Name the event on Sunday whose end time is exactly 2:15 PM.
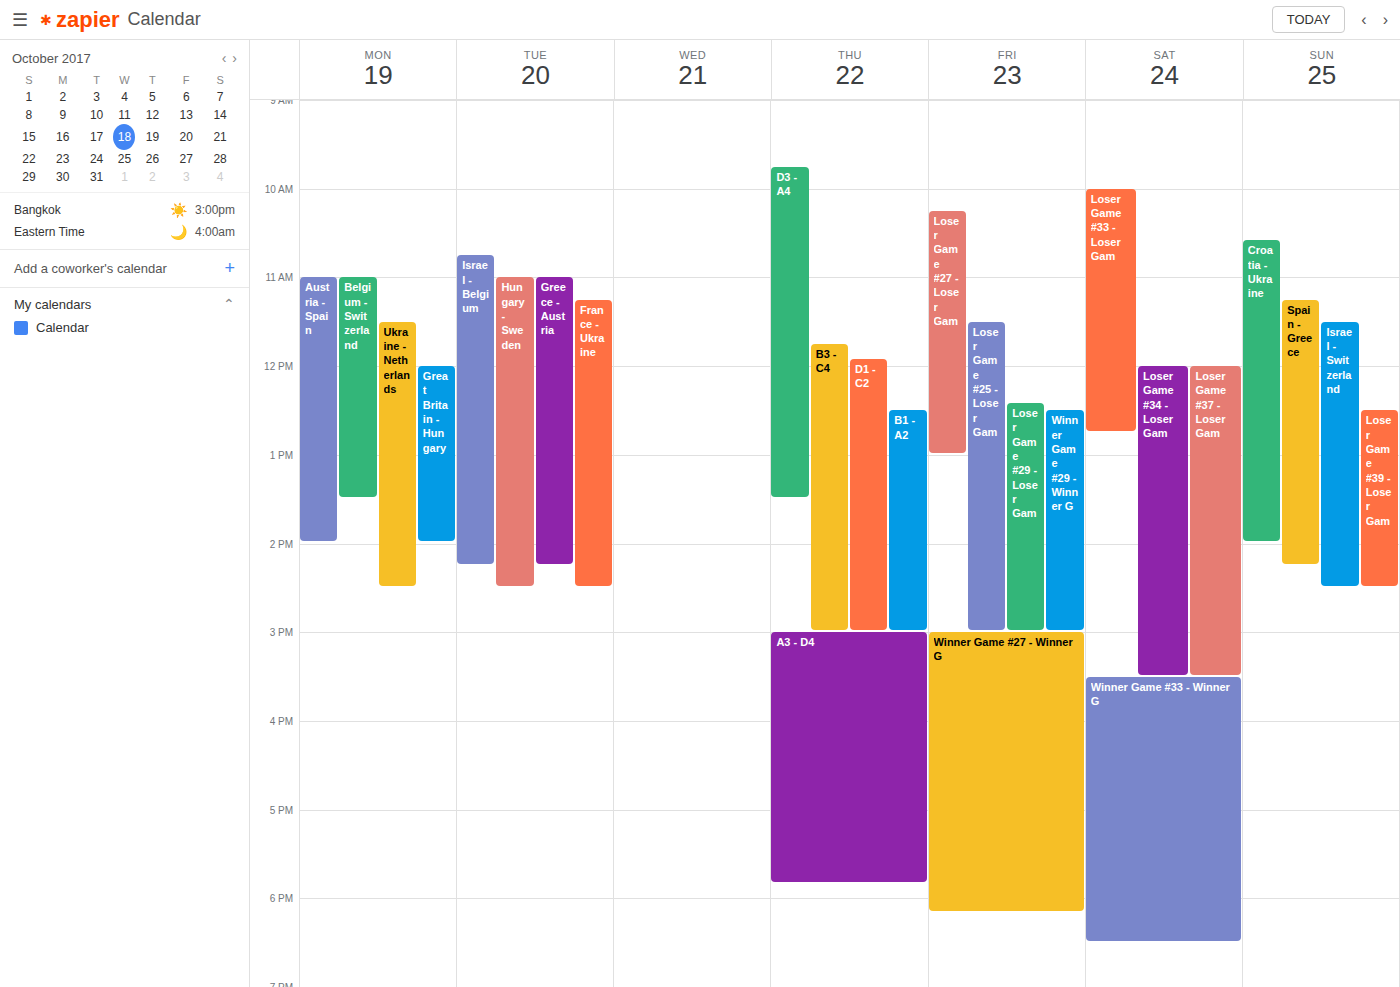
"Spain - Greece"